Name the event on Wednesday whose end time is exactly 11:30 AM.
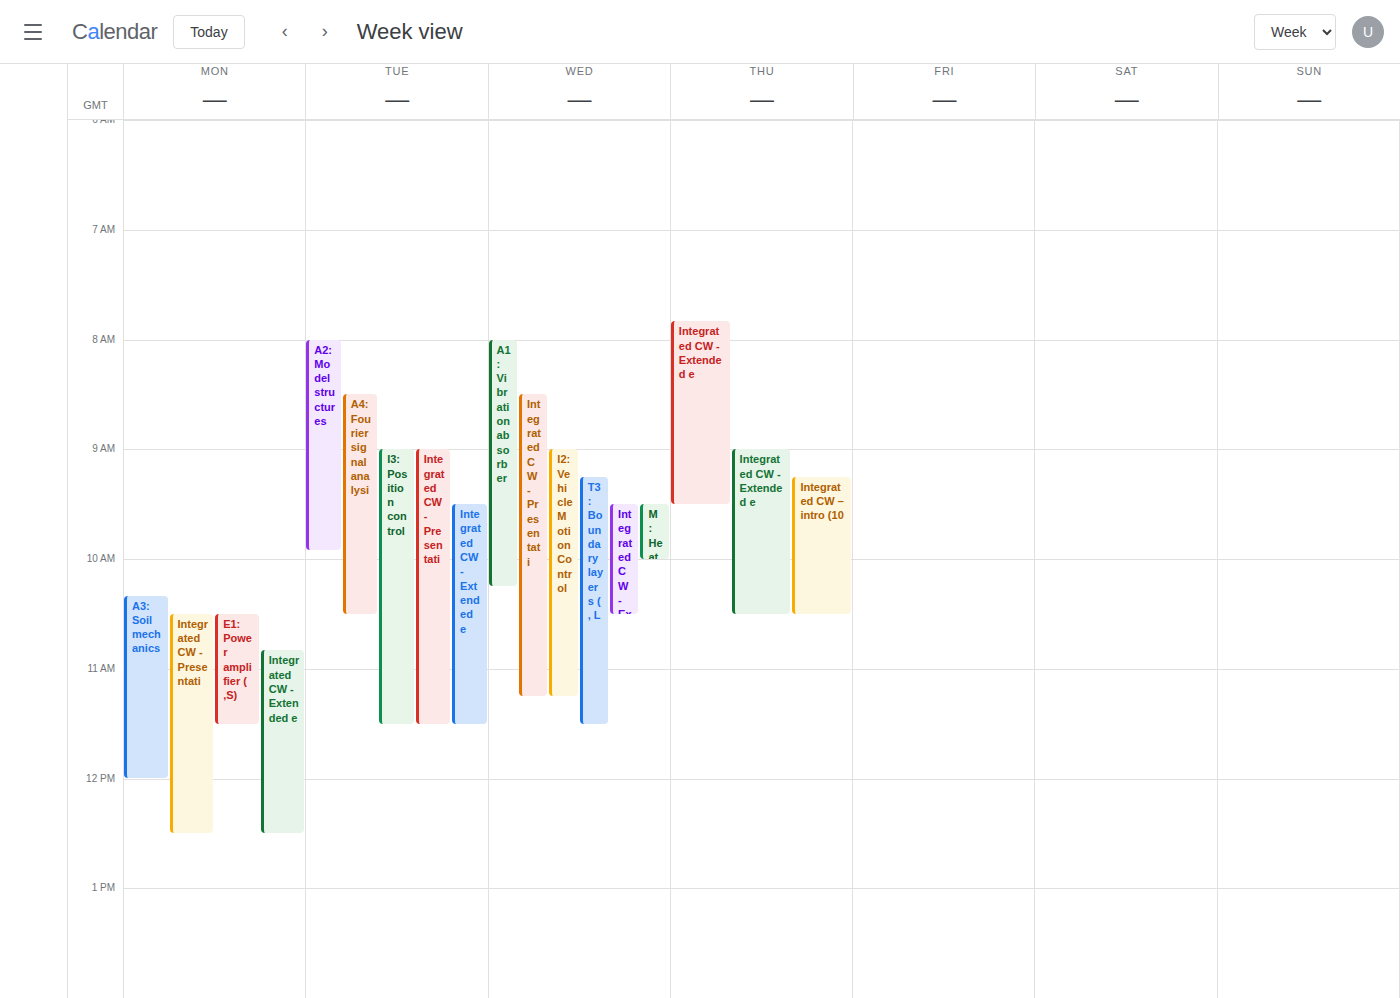
"T3: Boundary layers ( , L"